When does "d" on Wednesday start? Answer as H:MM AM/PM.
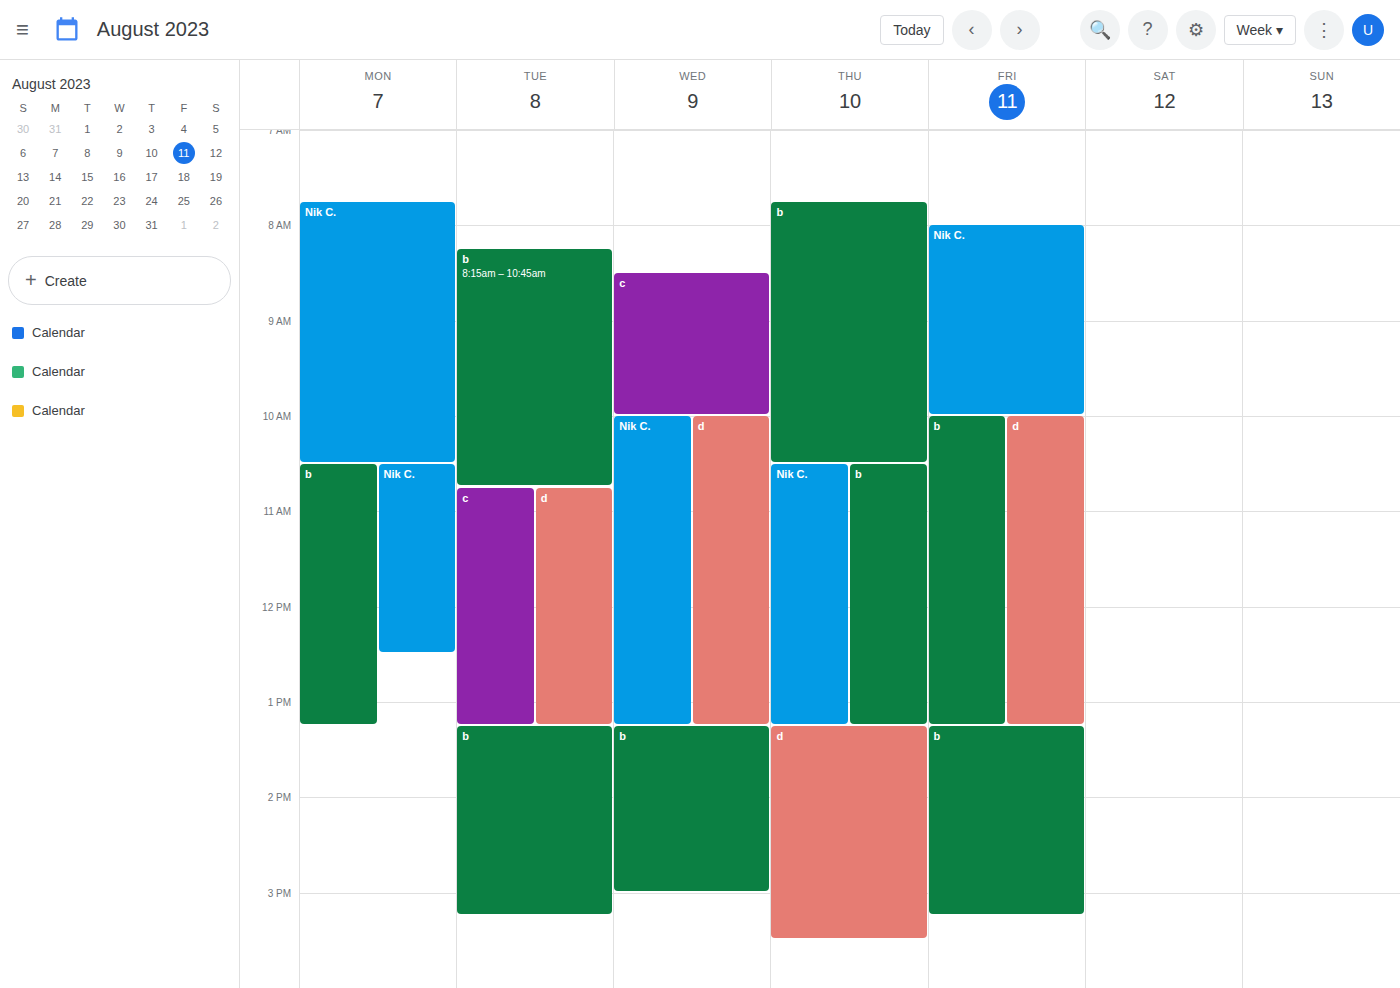
10:00 AM